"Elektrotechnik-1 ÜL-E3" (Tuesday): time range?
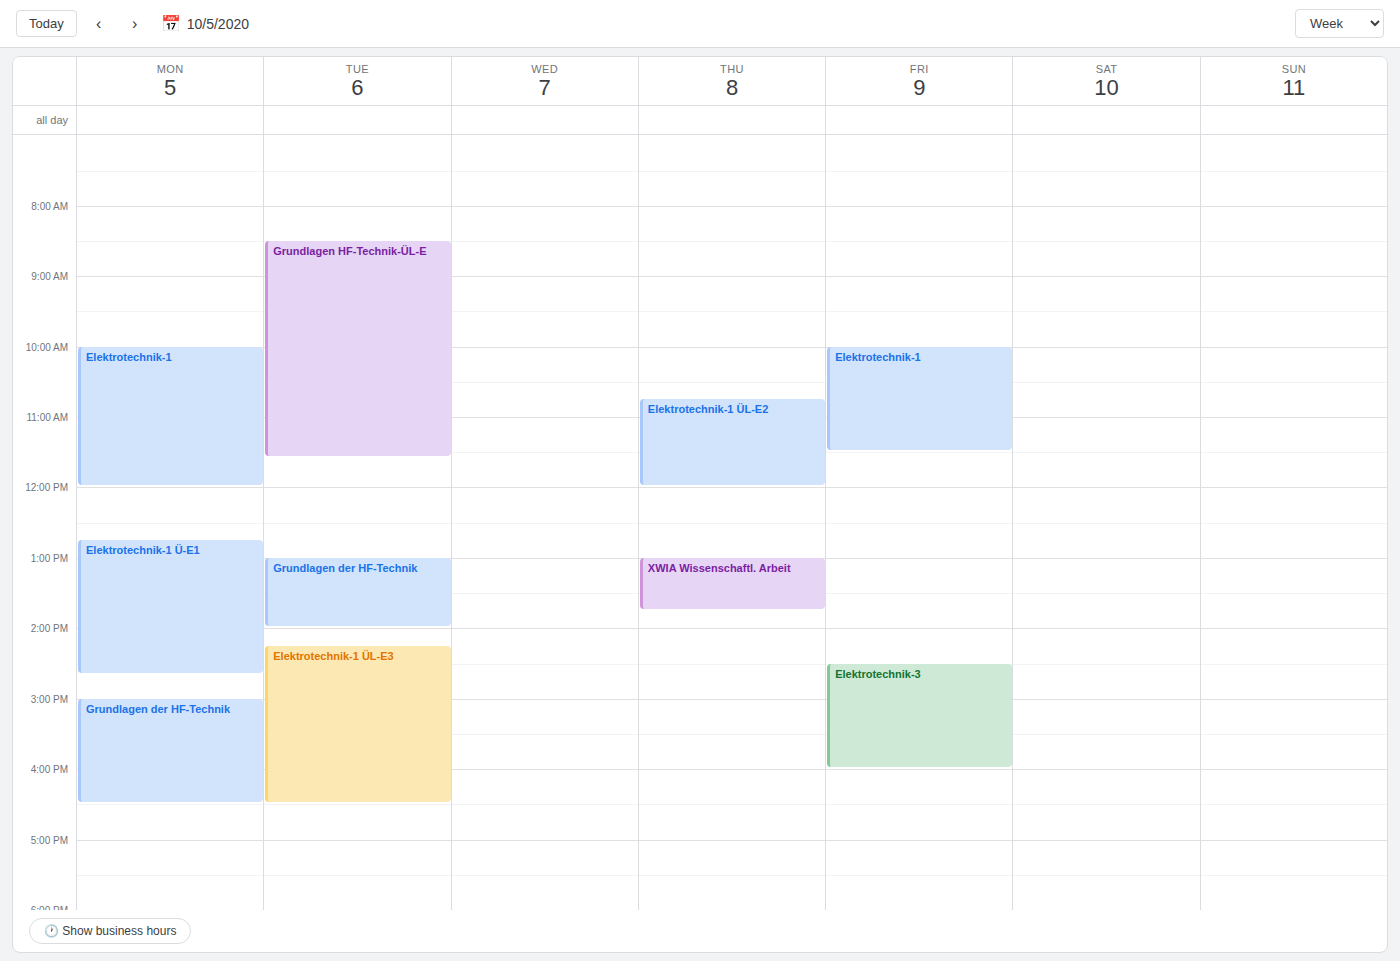
2:15 PM to 4:30 PM